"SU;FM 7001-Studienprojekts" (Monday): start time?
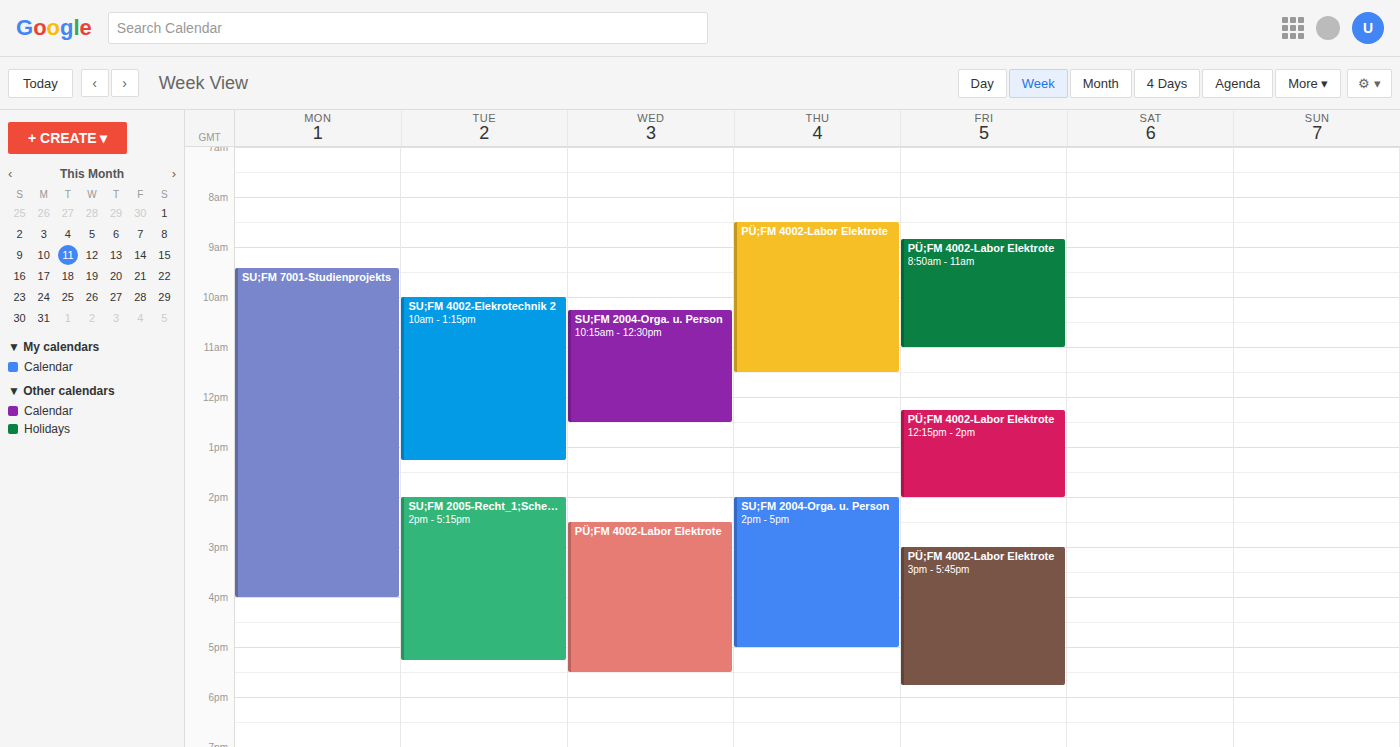
9:25 AM